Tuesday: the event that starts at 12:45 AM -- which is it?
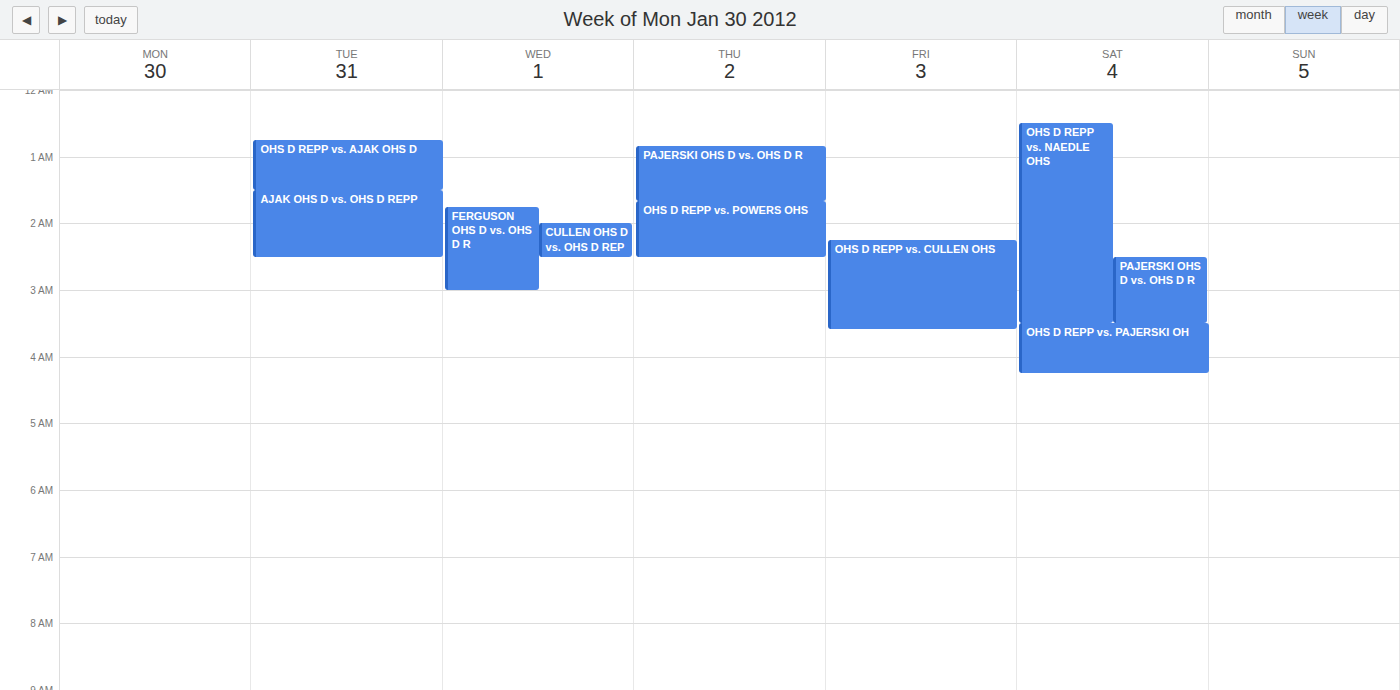
"OHS D REPP vs. AJAK OHS D"